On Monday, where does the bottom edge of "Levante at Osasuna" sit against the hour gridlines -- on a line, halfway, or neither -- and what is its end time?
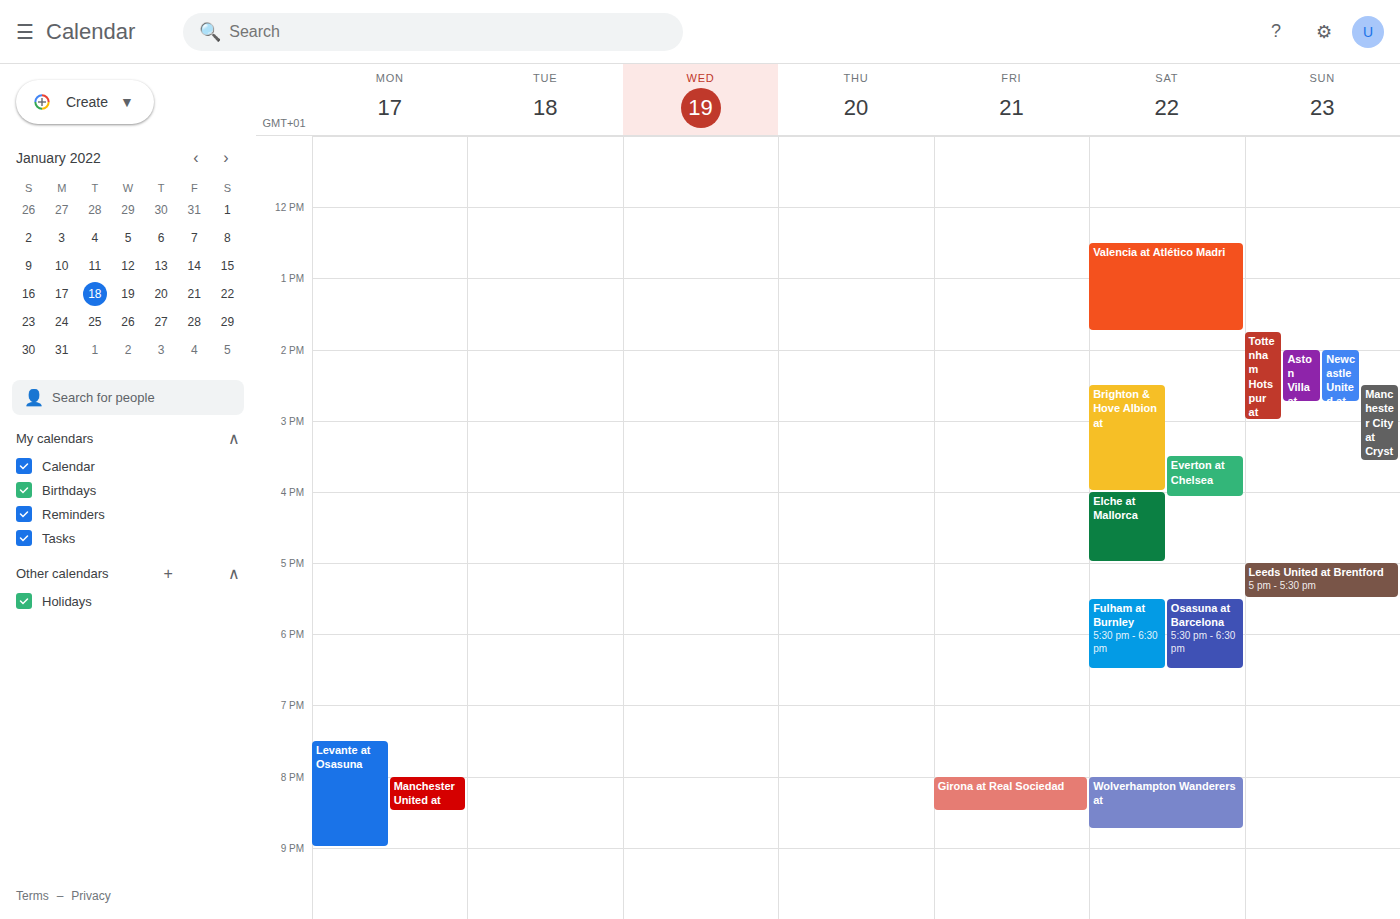
9:00 PM -- exactly on the 9 PM line.